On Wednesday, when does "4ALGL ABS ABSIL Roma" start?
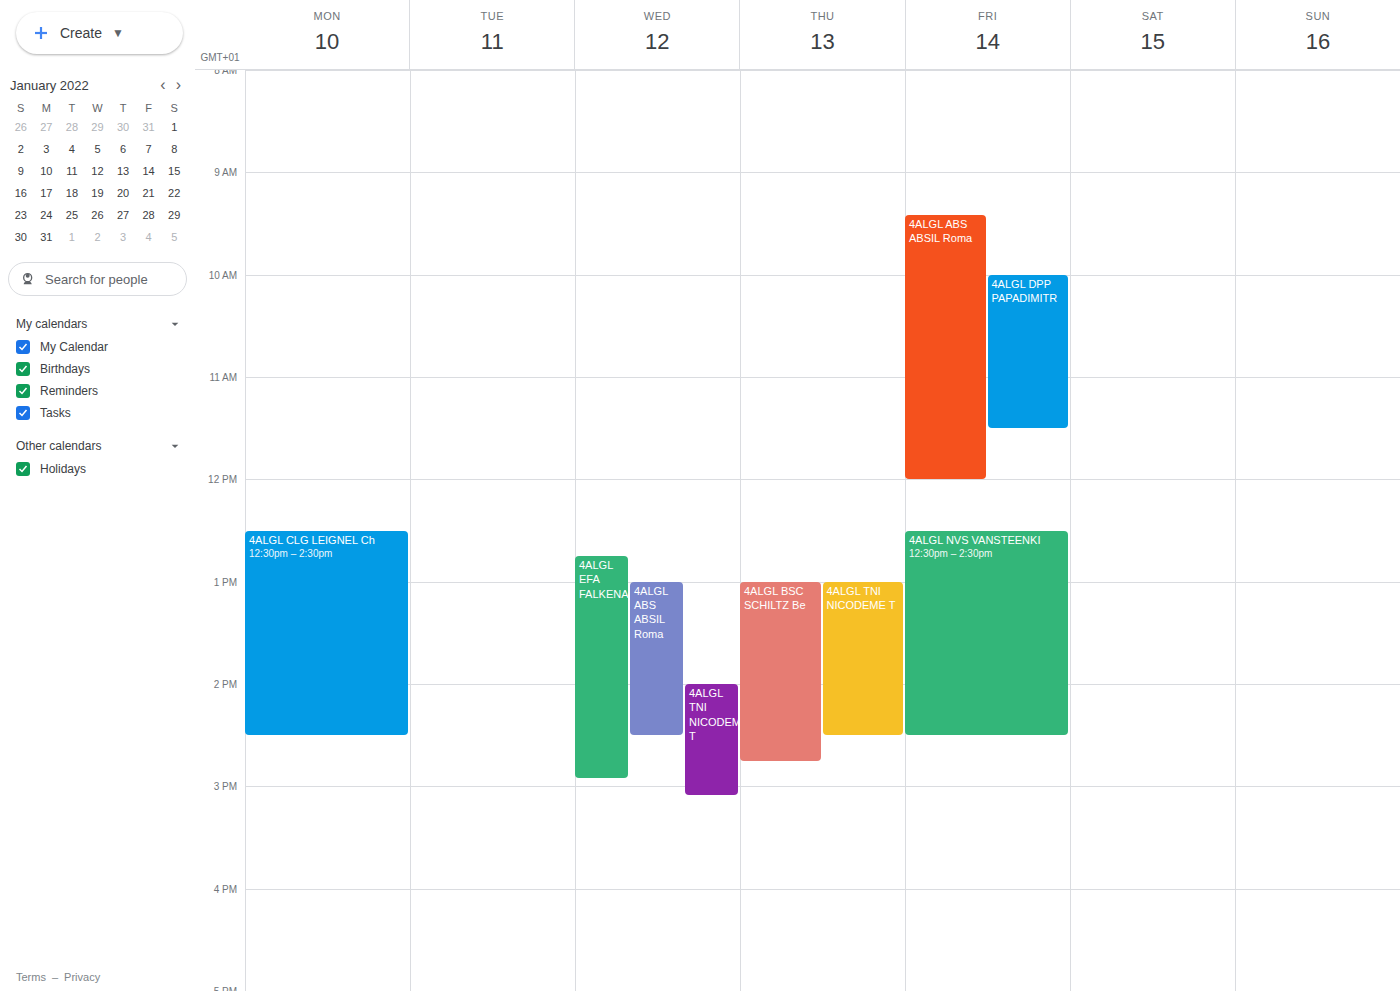
1:00 PM